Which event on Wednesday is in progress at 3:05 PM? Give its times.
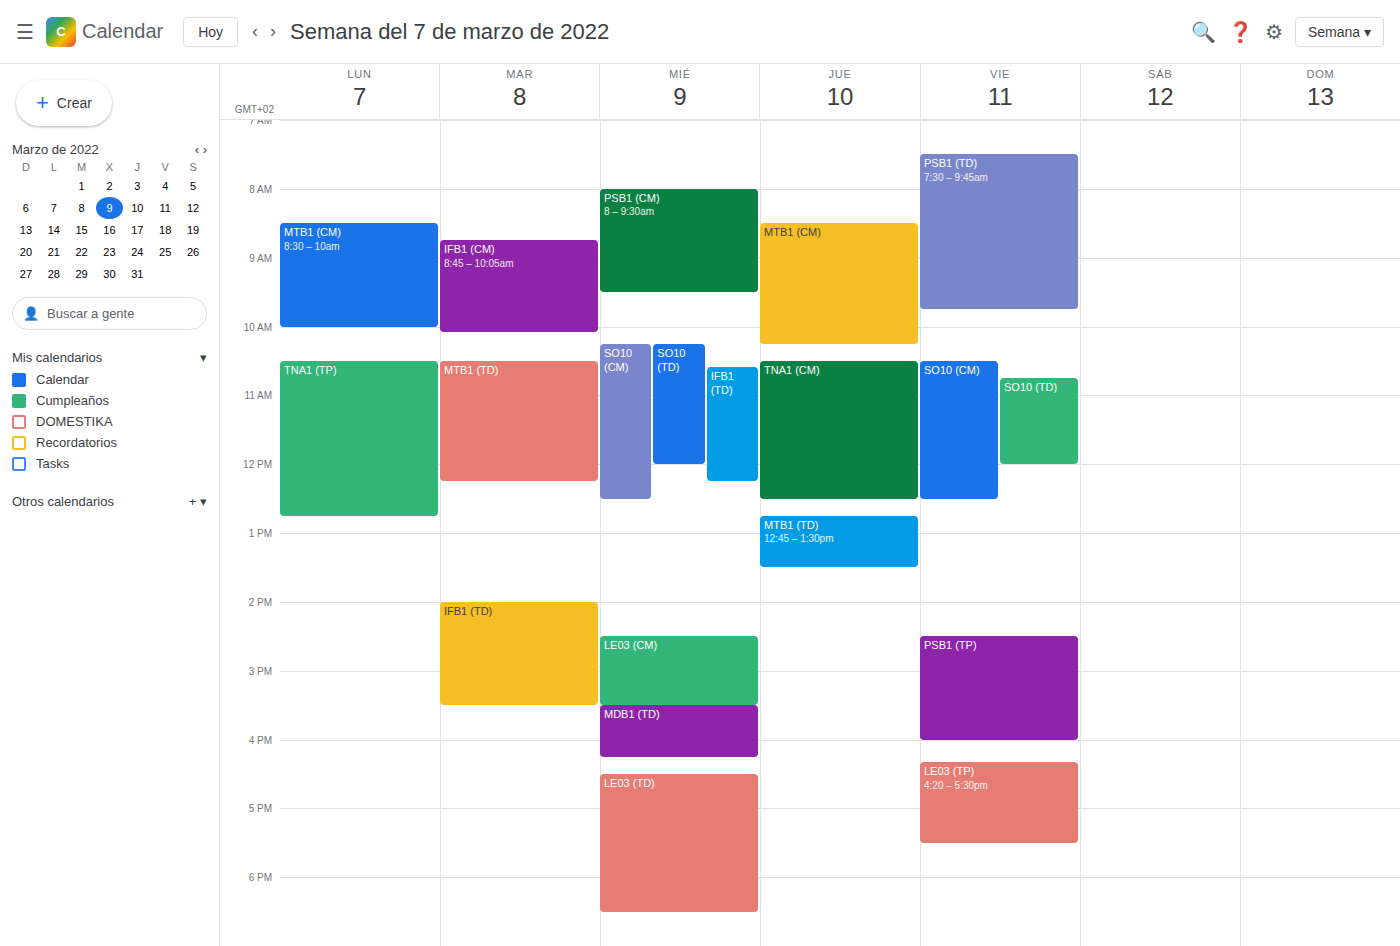
"LE03 (CM)", 2:30 PM to 3:30 PM